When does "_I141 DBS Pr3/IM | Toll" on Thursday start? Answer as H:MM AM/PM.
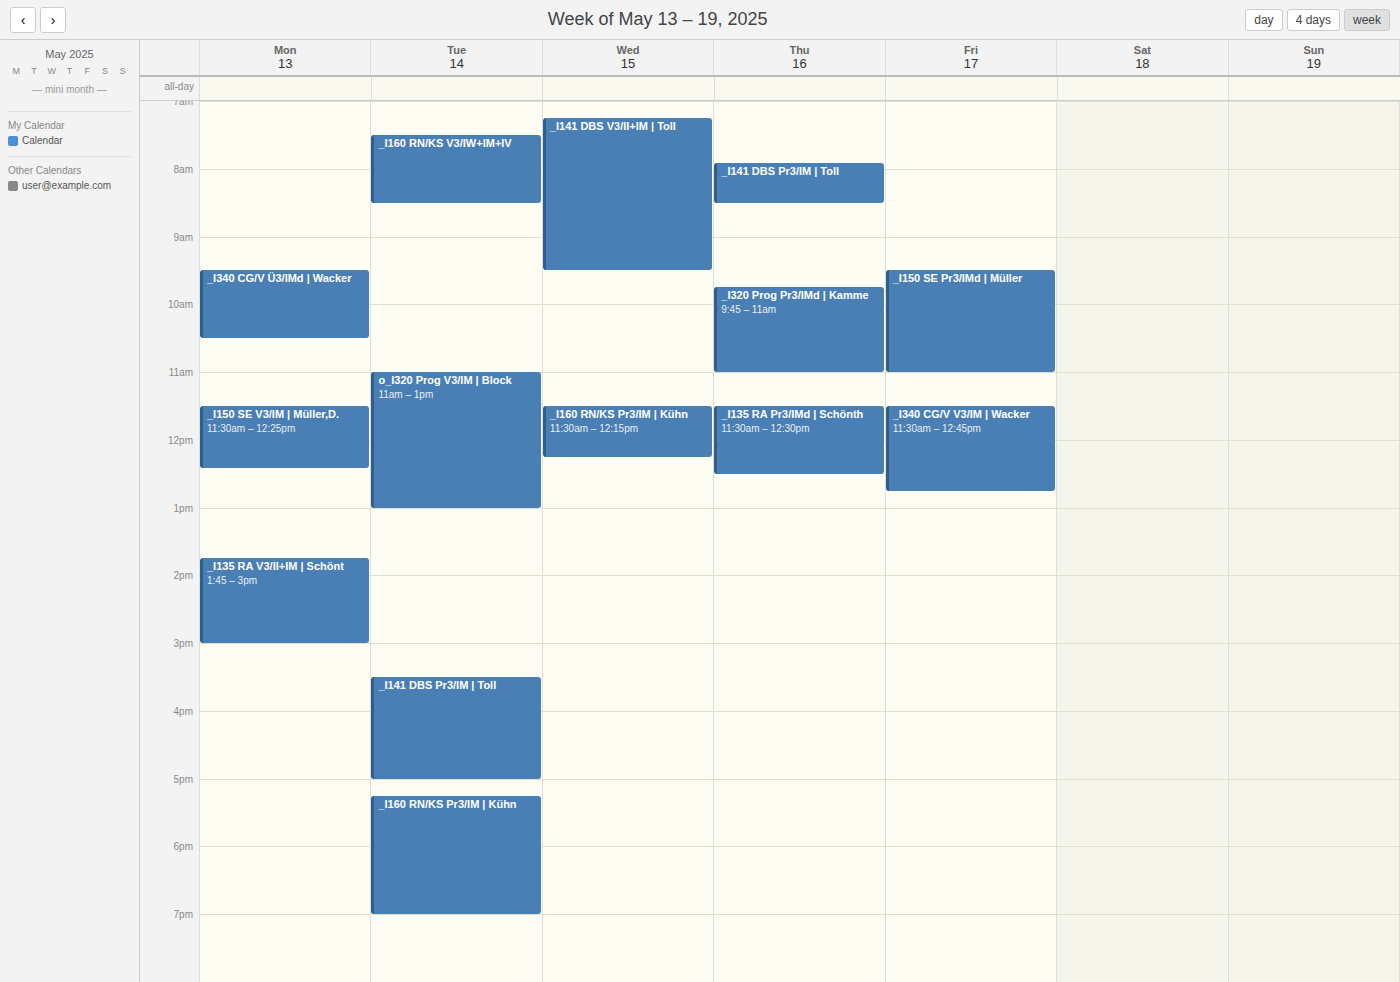
7:55 AM